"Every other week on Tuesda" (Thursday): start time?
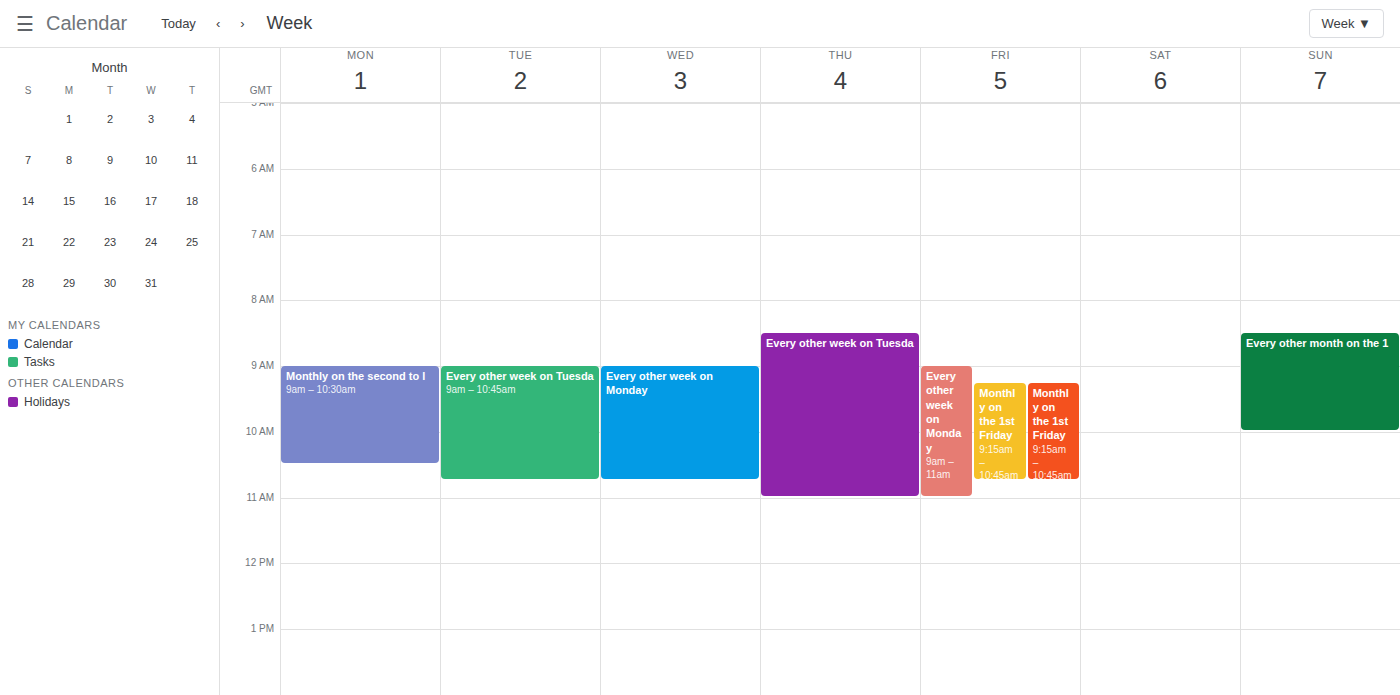
8:30 AM